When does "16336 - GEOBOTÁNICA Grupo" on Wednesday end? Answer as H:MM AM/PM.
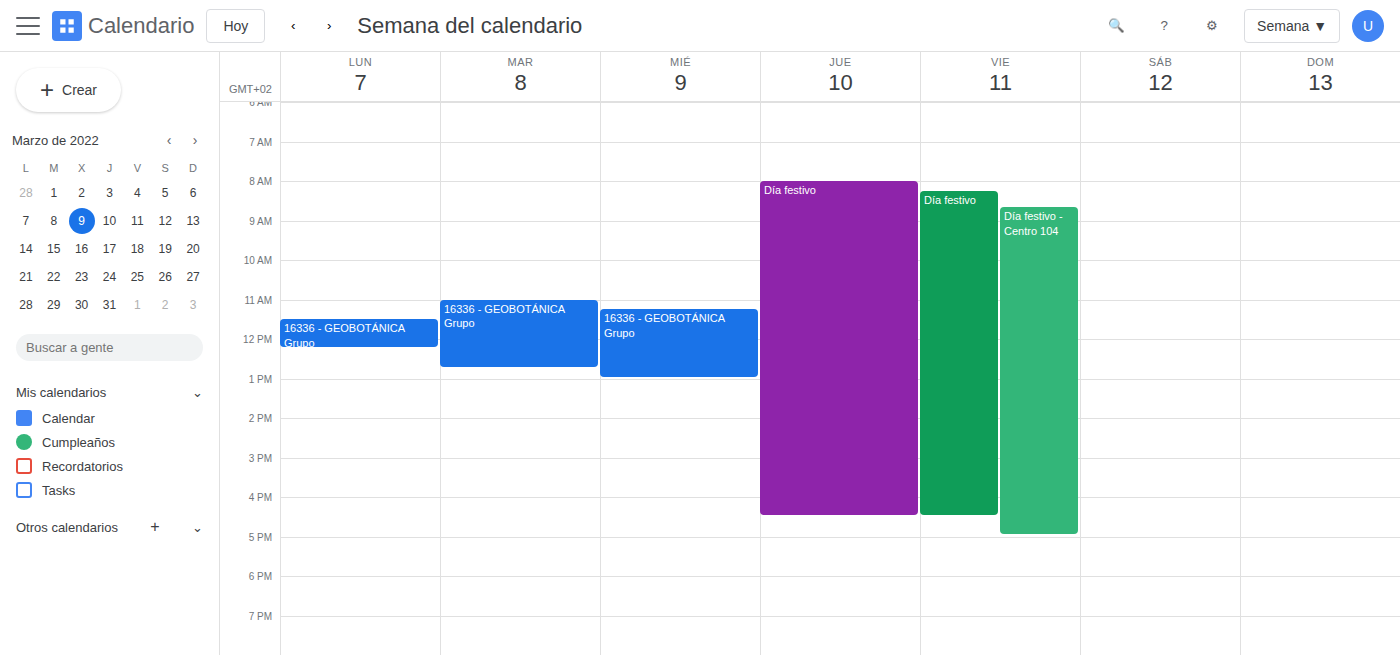
1:00 PM